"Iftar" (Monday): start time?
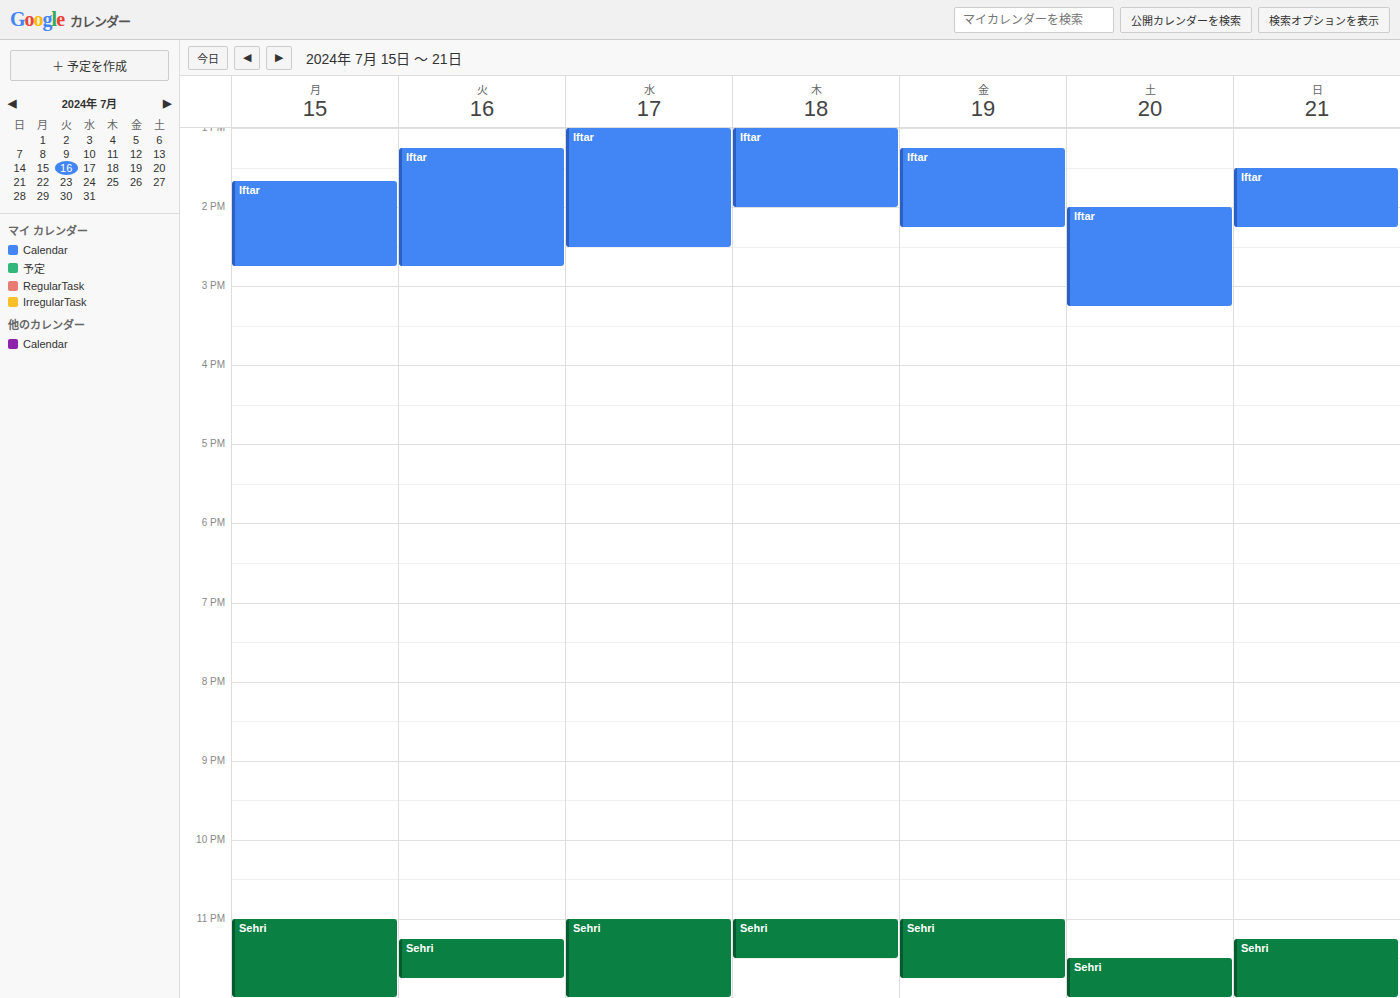
1:40 PM